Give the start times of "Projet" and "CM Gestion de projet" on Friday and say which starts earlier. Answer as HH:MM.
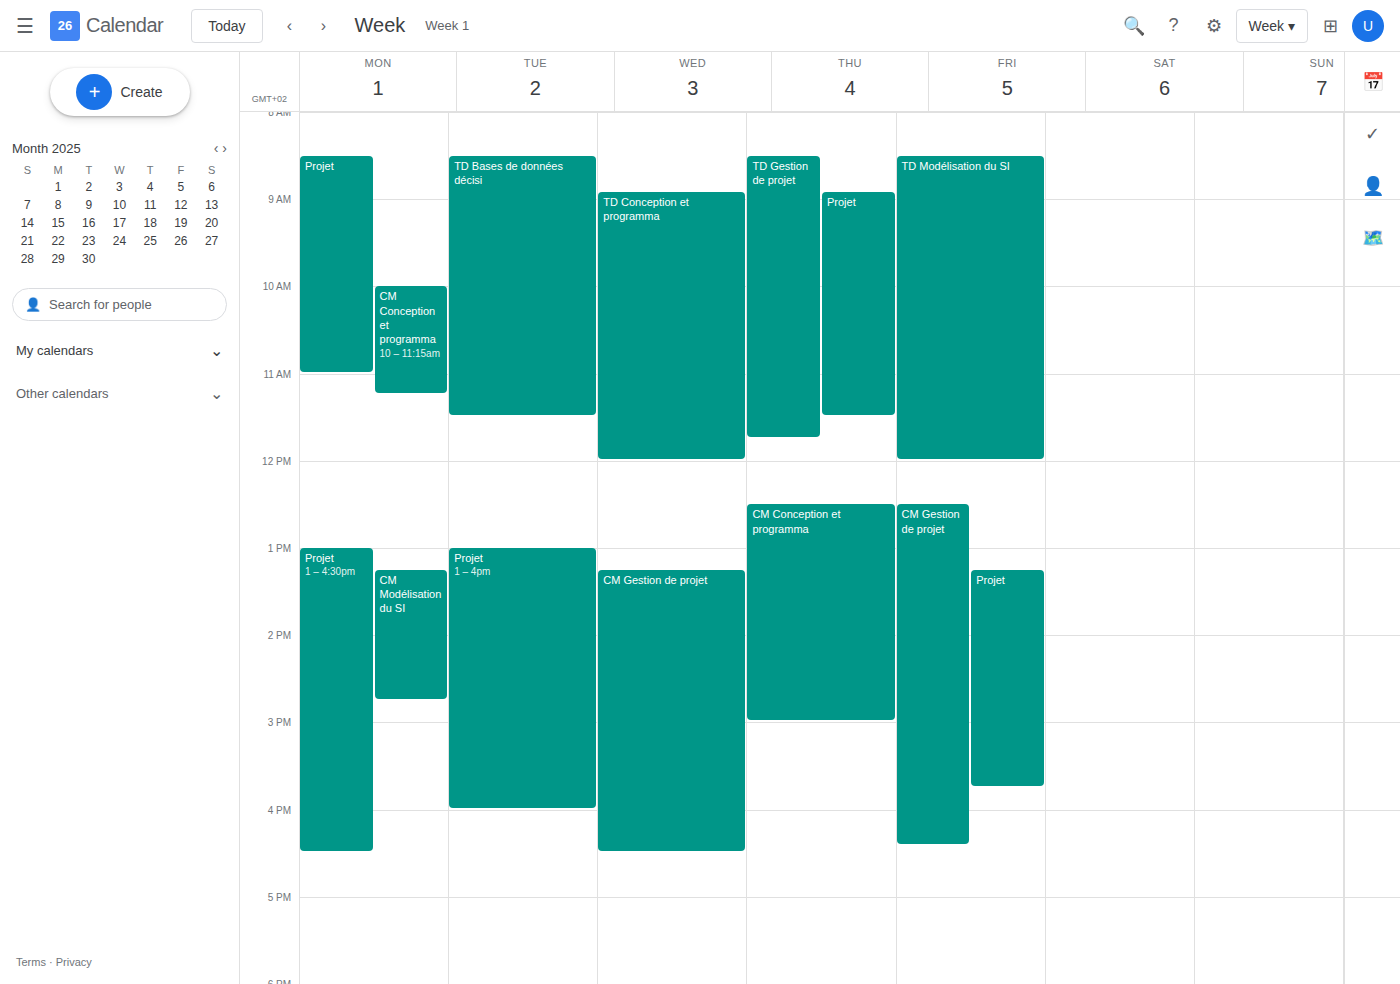
"CM Gestion de projet" 12:30; "Projet" 13:15.